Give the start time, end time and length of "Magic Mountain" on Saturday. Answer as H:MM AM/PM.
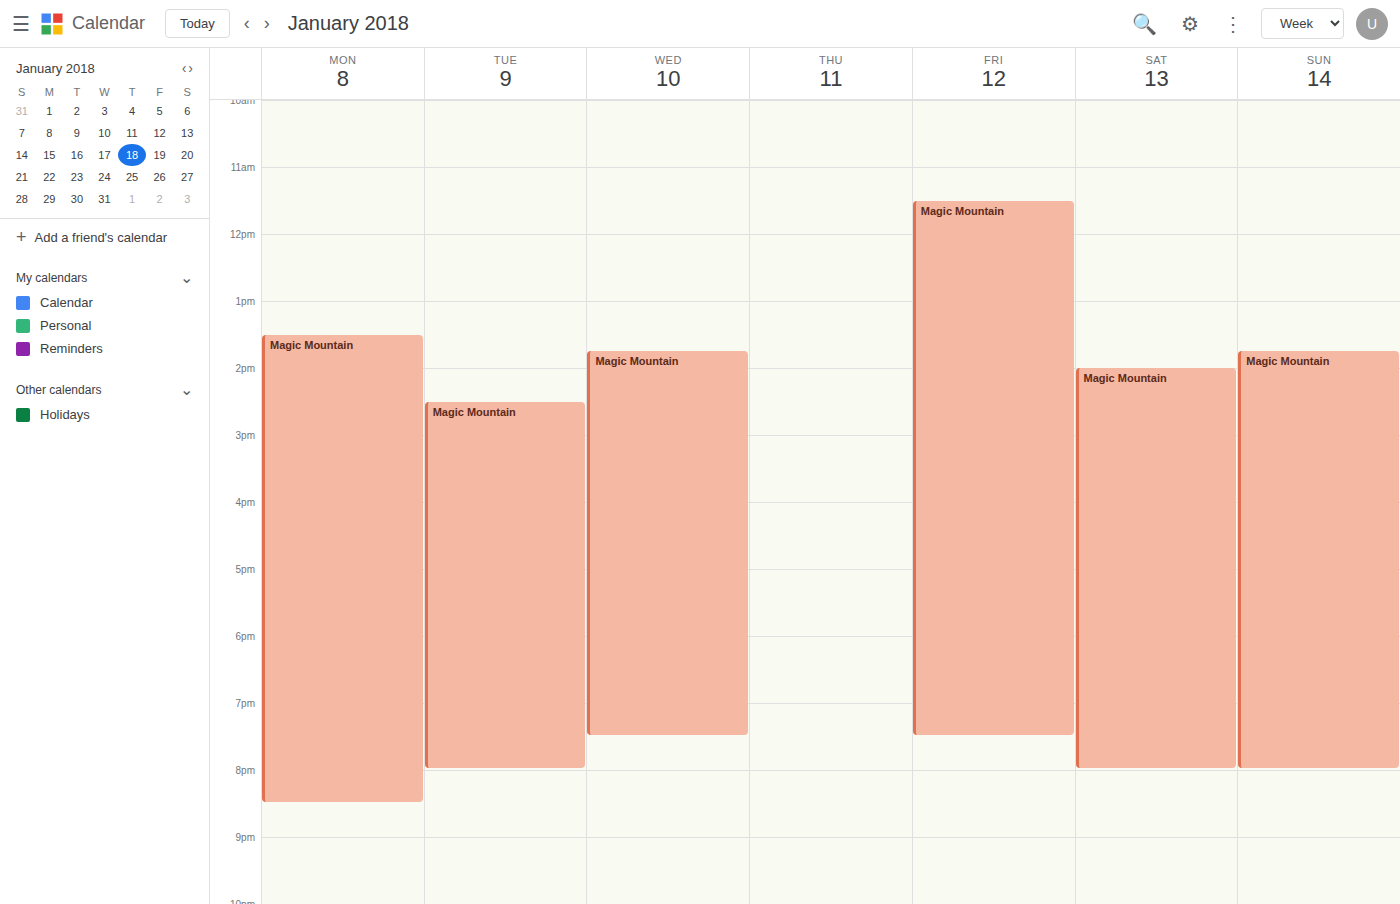
2:00 PM to 8:00 PM, 6 hours